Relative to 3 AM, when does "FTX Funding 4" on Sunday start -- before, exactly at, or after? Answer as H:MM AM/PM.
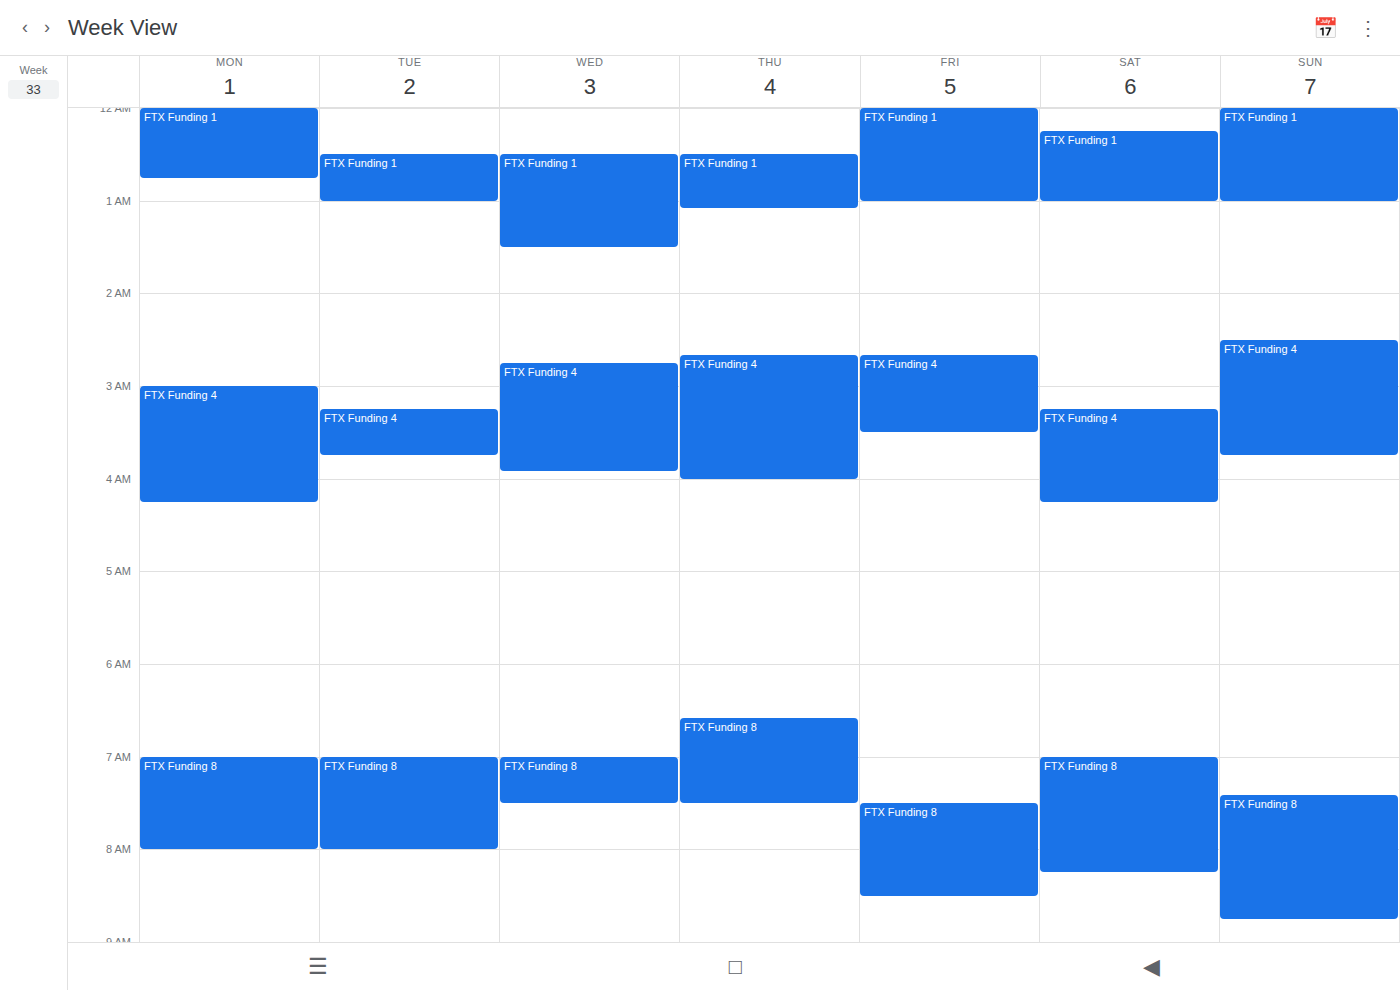
2:30 AM -- before 3 AM, 30 minutes above the 3 AM line.